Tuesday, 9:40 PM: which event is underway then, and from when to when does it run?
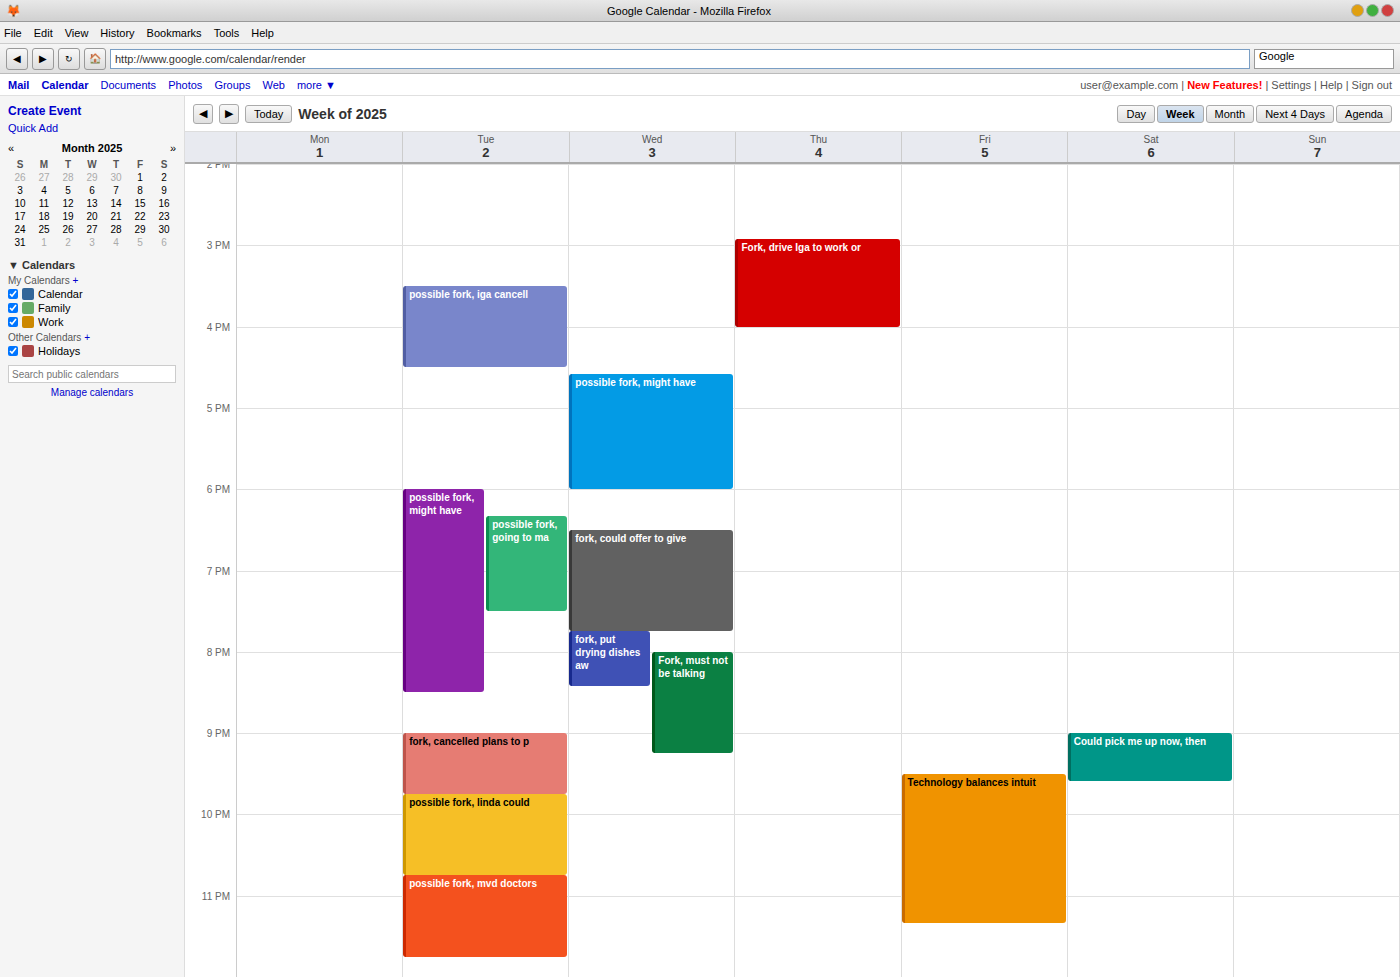
"fork, cancelled plans to p", 9:00 PM to 9:45 PM